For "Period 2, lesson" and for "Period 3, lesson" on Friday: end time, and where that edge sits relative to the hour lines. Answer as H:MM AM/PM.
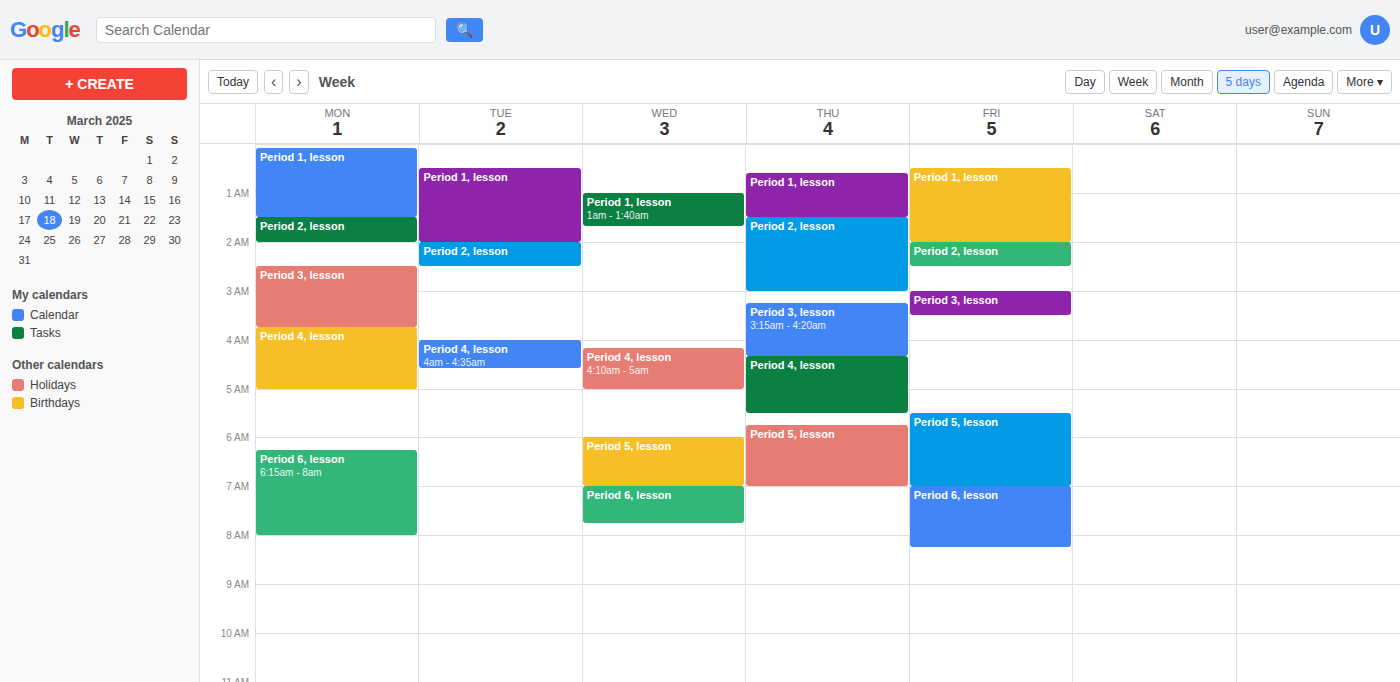
"Period 2, lesson": 2:30 AM, halfway between the 2 AM and 3 AM lines. "Period 3, lesson": 3:30 AM, halfway between the 3 AM and 4 AM lines.